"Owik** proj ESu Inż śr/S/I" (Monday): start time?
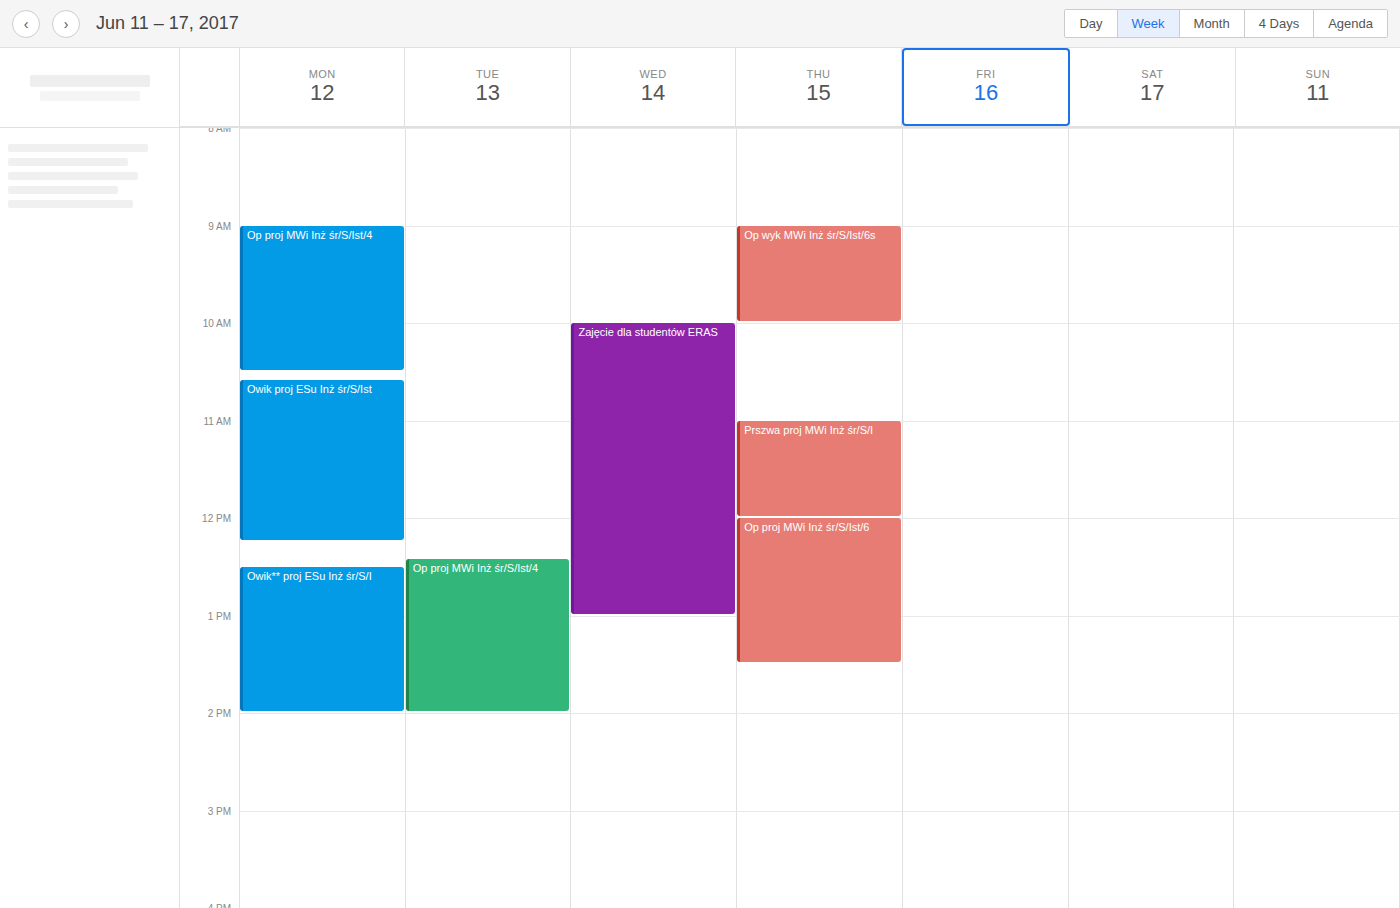
12:30 PM